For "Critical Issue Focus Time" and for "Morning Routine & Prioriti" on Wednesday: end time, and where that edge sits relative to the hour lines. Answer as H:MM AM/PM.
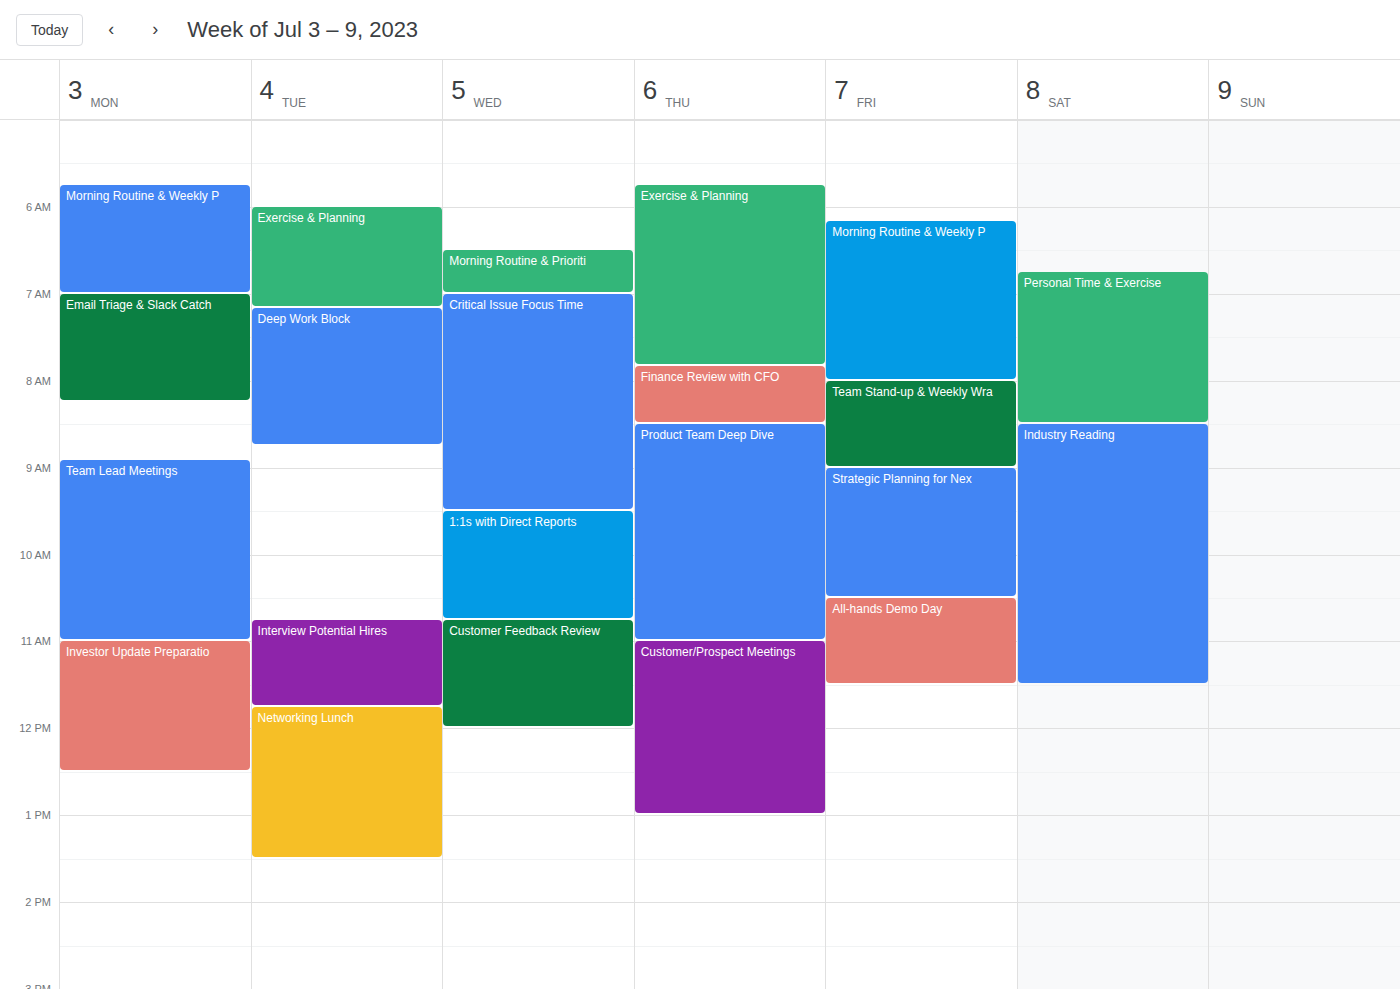
"Critical Issue Focus Time": 9:30 AM, halfway between the 9 AM and 10 AM lines. "Morning Routine & Prioriti": 7:00 AM, exactly on the 7 AM line.